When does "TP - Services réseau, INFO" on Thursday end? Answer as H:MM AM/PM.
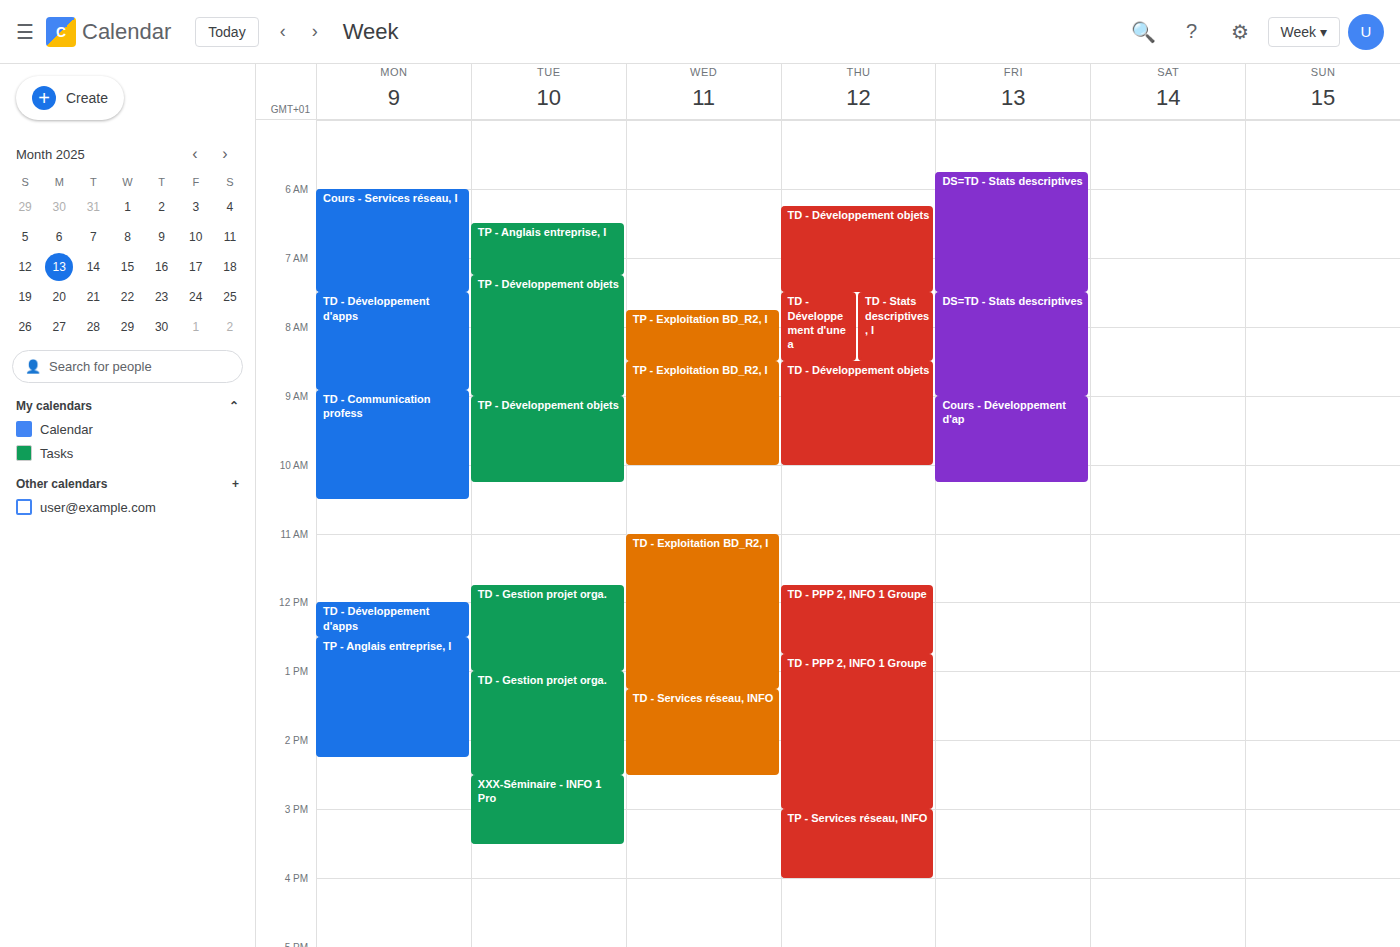
4:00 PM